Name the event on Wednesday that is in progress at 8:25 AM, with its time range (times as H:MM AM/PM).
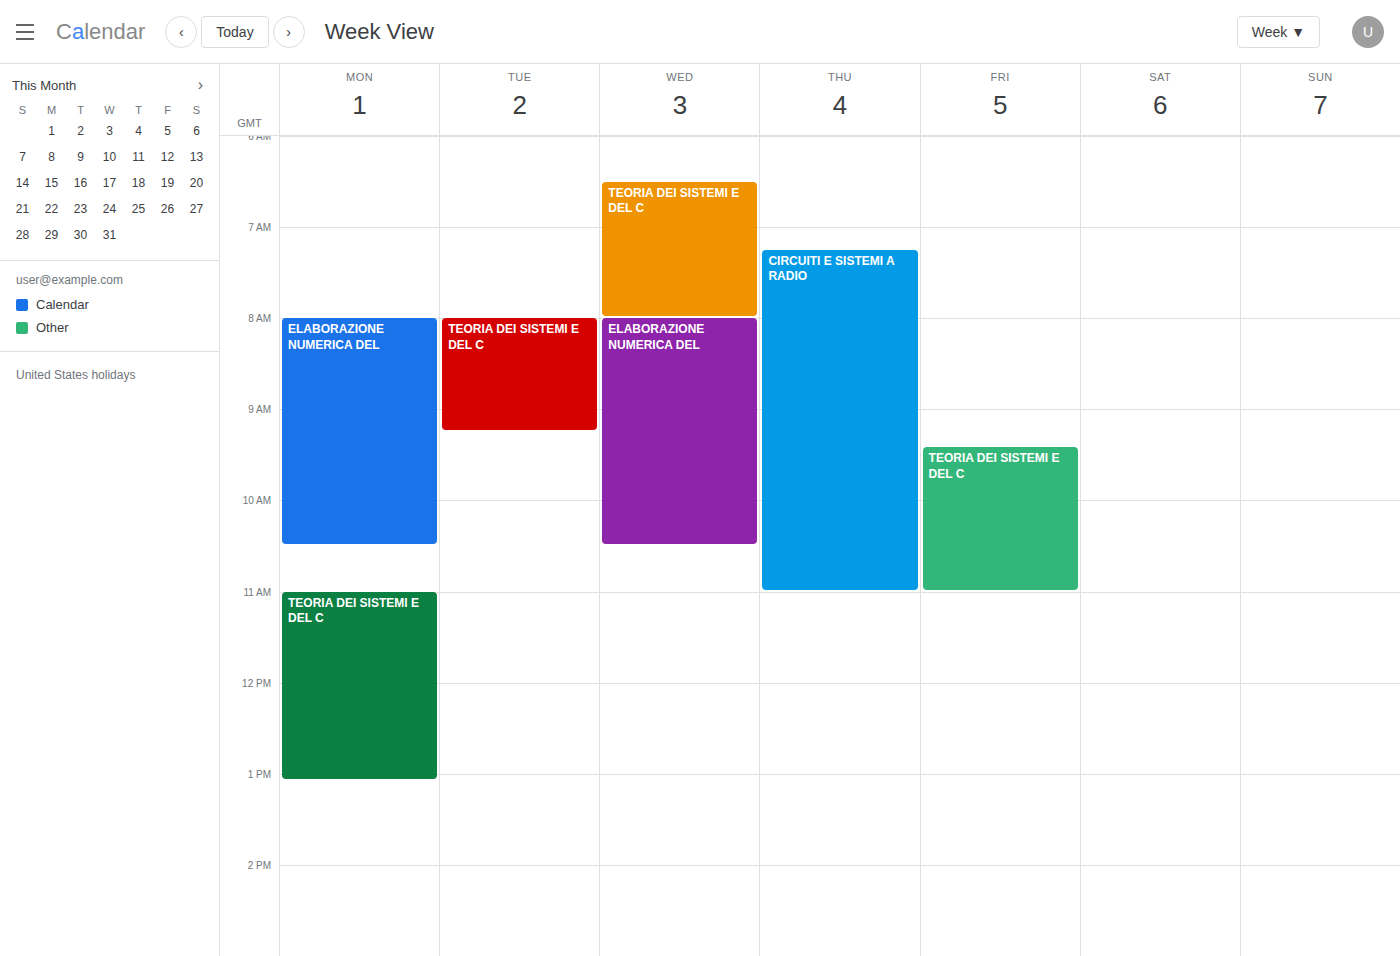
"ELABORAZIONE NUMERICA DEL", 8:00 AM to 10:30 AM